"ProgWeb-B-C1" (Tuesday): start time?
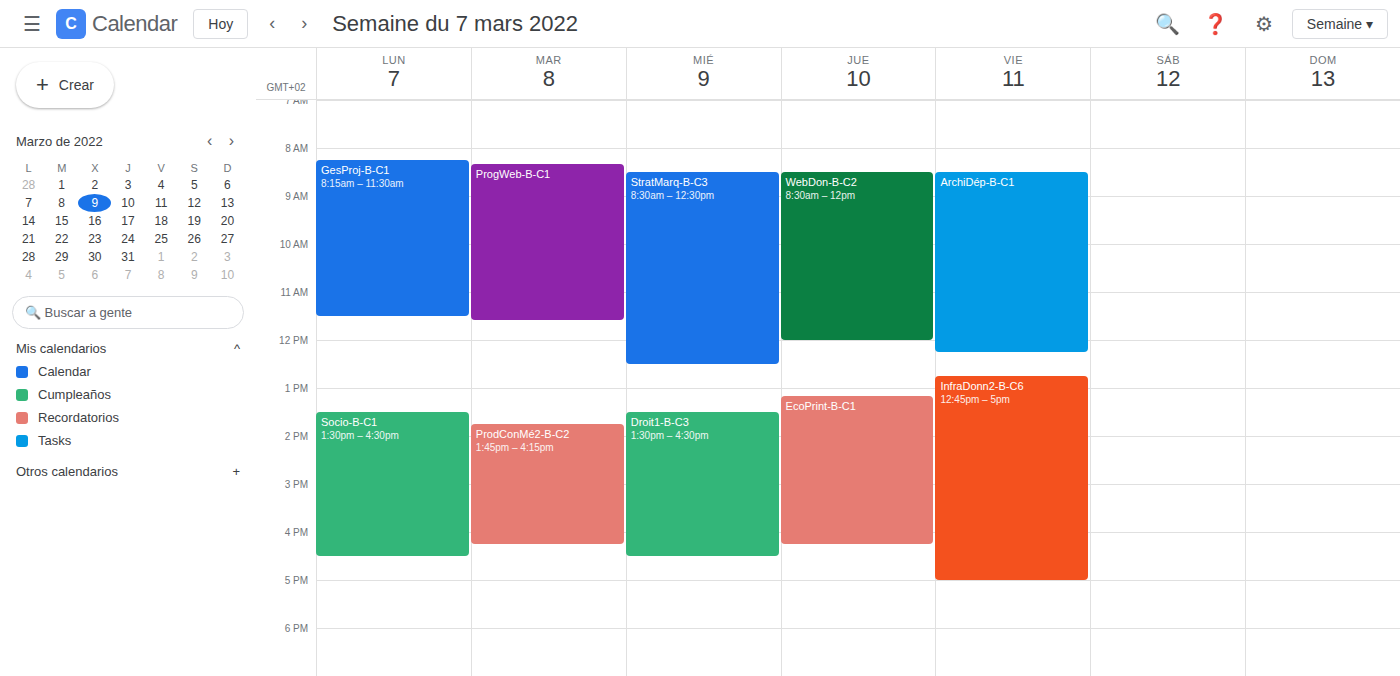
8:20 AM